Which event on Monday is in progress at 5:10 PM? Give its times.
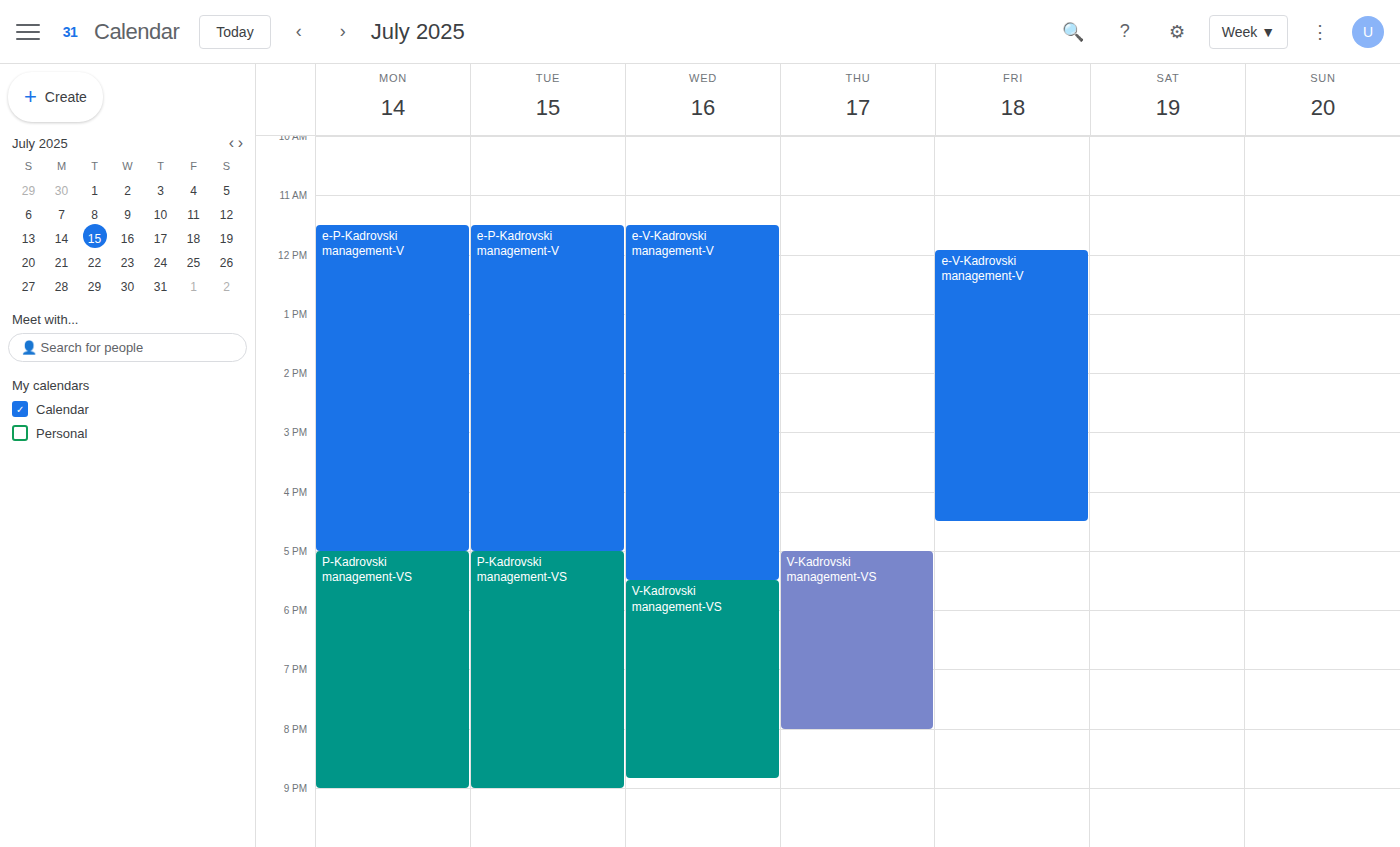
"P-Kadrovski management-VS", 5:00 PM to 9:00 PM